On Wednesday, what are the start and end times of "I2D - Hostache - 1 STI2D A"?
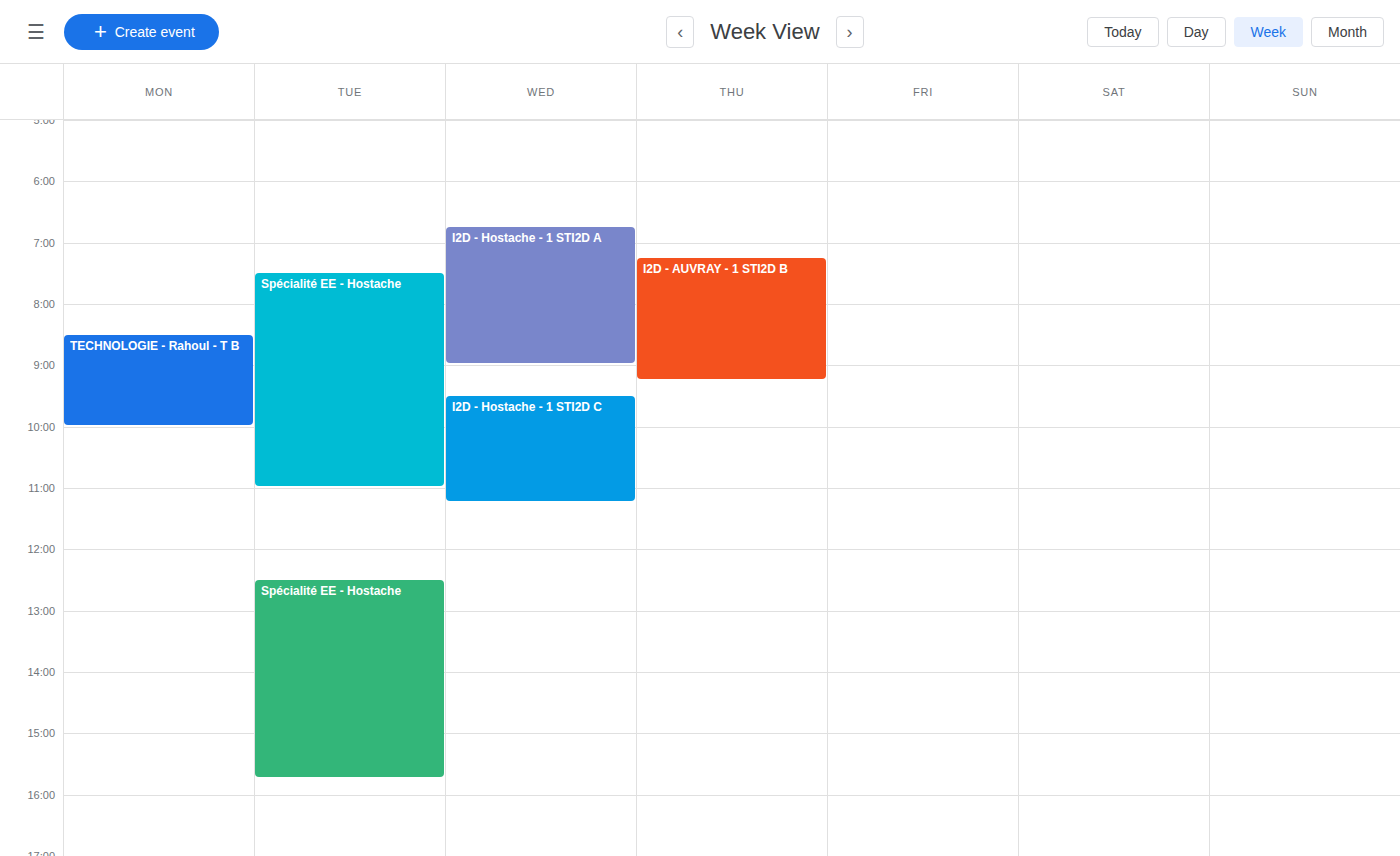
6:45 AM to 9:00 AM